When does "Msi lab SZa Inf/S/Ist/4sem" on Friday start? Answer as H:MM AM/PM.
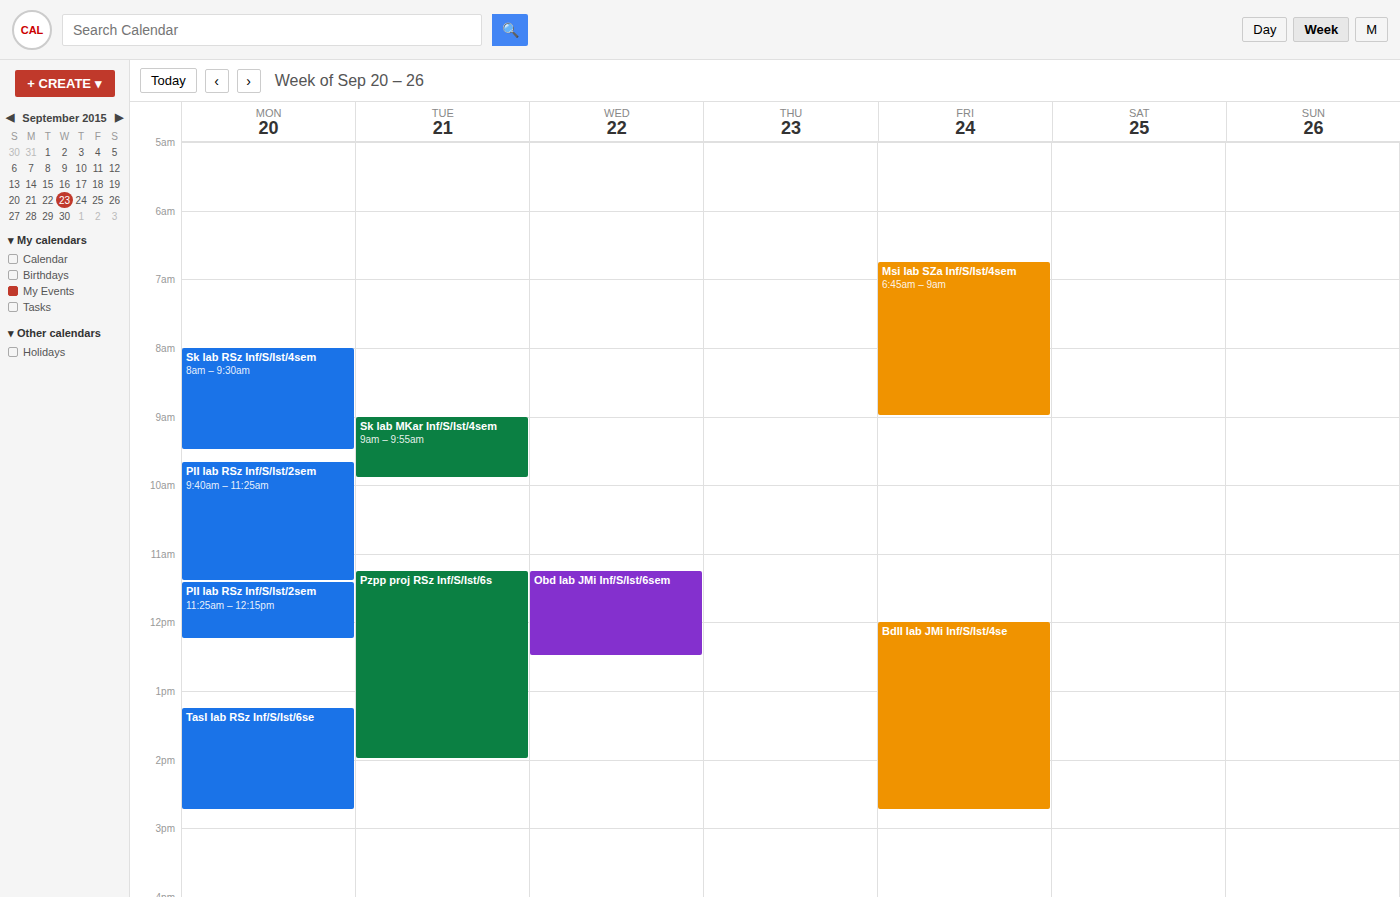
6:45 AM